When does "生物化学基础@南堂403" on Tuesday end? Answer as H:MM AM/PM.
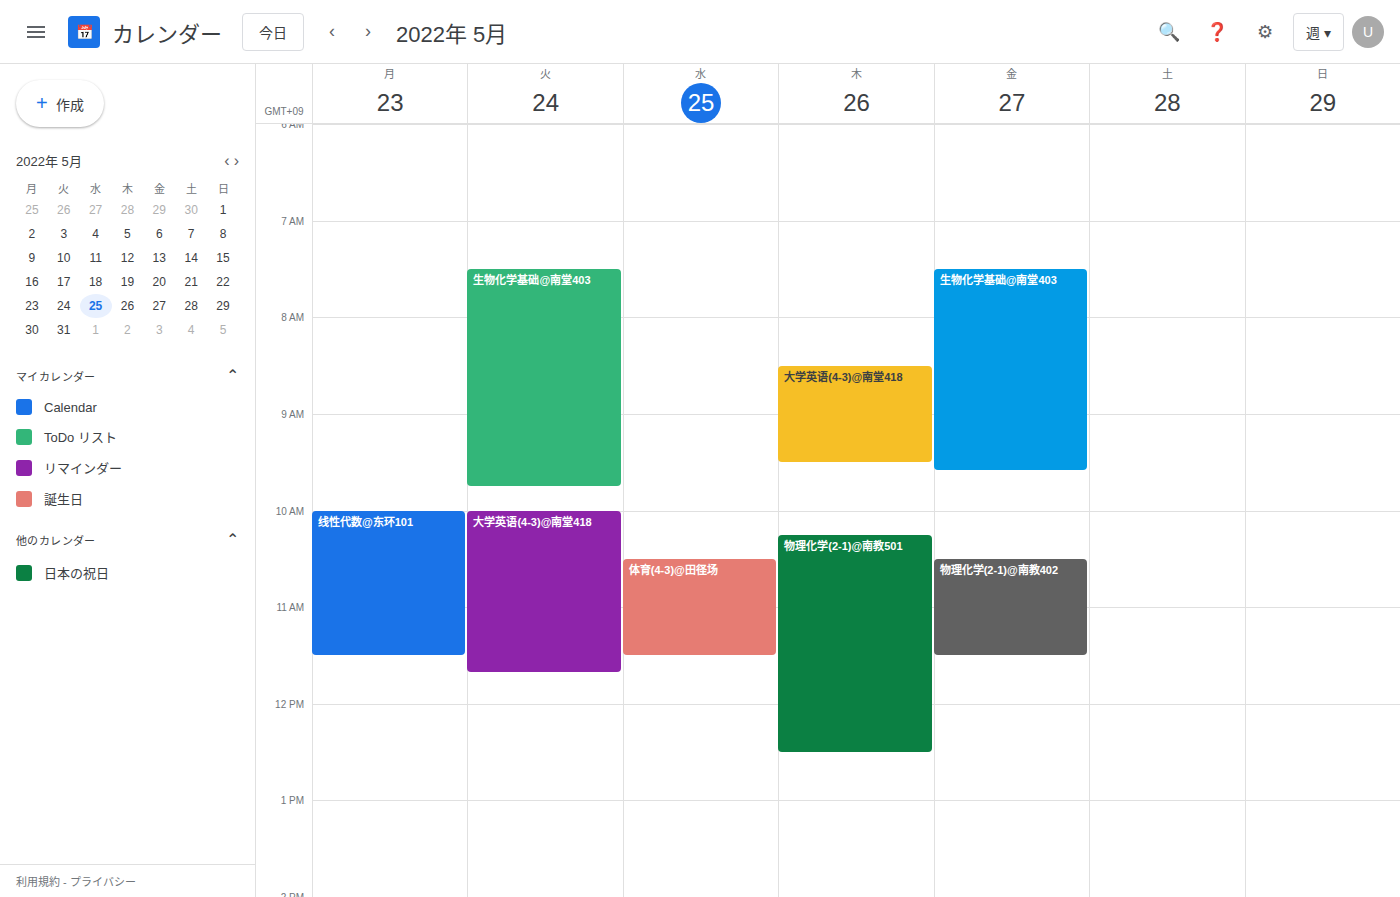
9:45 AM